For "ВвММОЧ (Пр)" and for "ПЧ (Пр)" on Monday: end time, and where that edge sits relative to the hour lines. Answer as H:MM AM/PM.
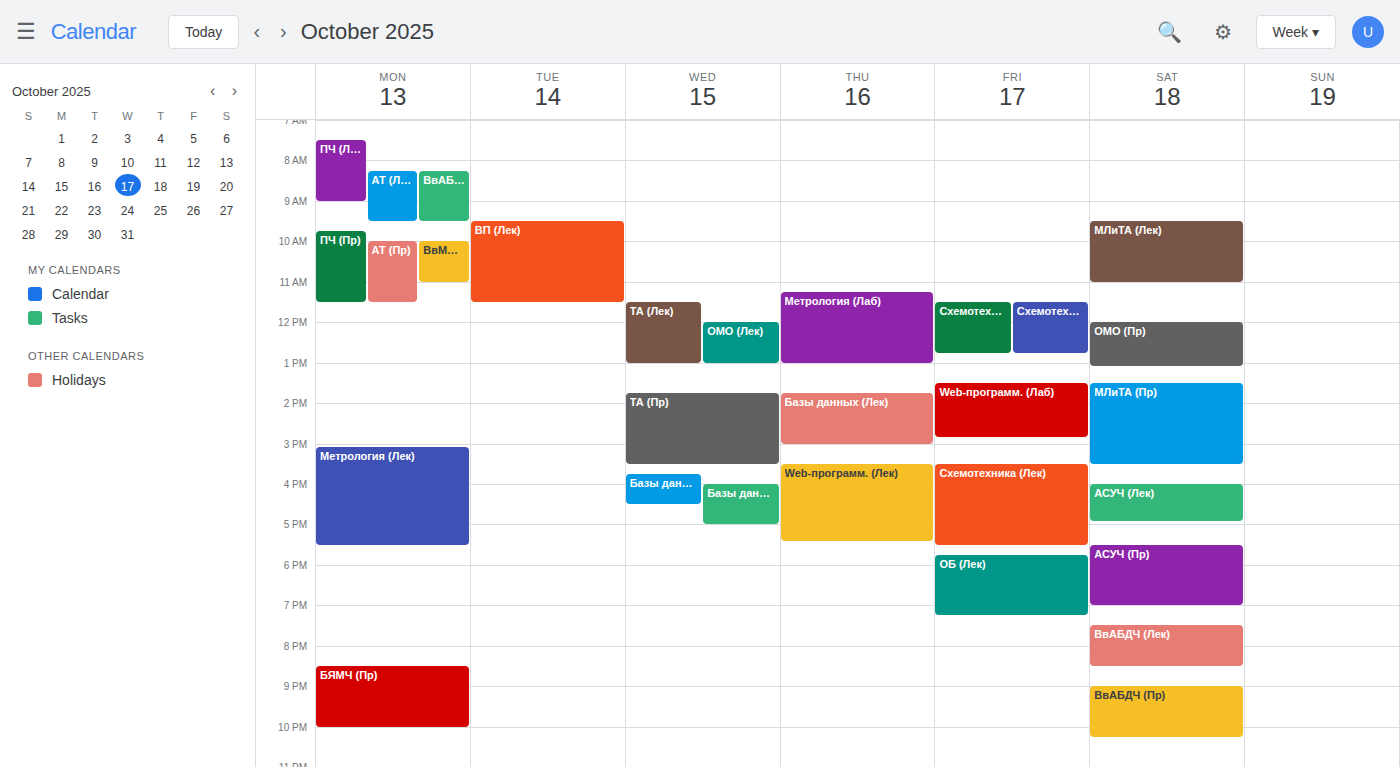
"ВвММОЧ (Пр)": 11:00 AM, exactly on the 11 AM line. "ПЧ (Пр)": 11:30 AM, halfway between the 11 AM and 12 PM lines.